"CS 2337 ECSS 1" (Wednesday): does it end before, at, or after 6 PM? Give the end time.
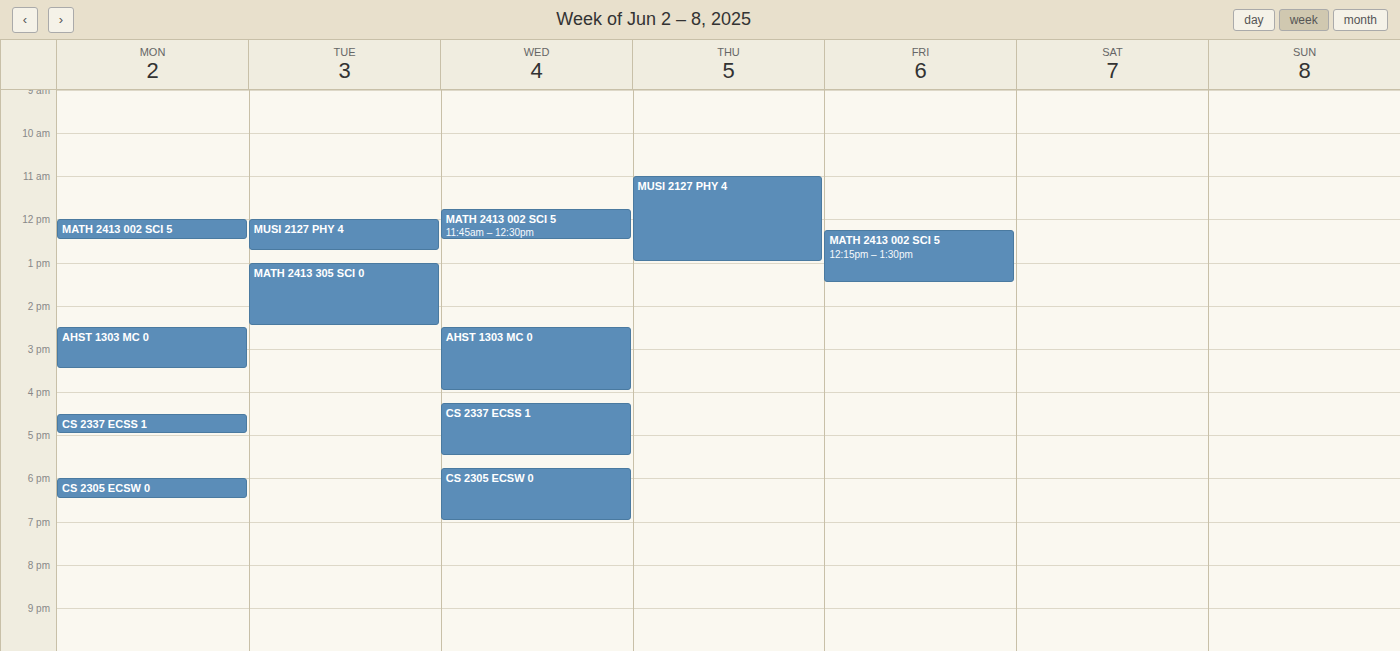
5:30 PM -- before 6 PM, 30 minutes above the 6 PM line.